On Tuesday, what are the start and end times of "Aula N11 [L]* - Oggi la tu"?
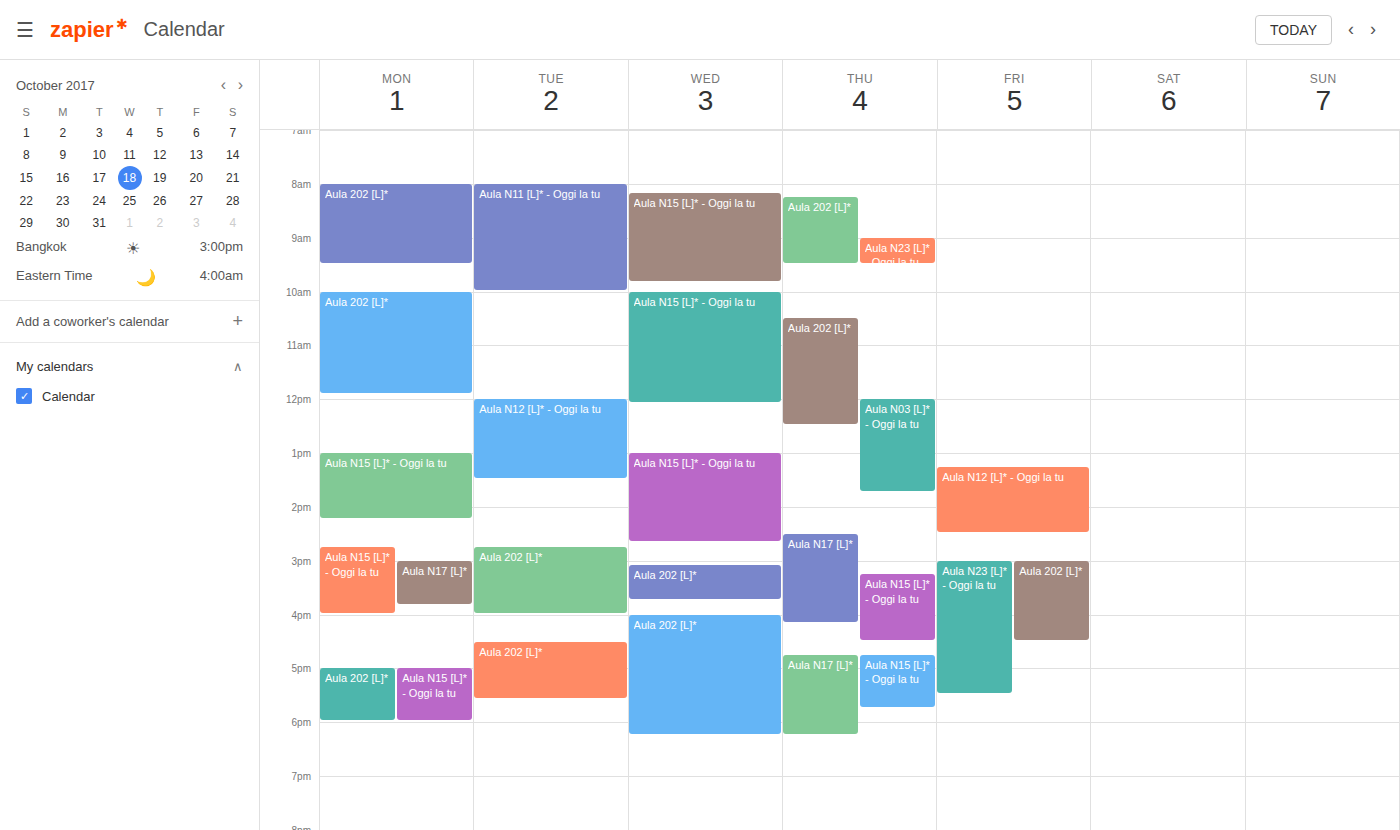
8:00 AM to 10:00 AM